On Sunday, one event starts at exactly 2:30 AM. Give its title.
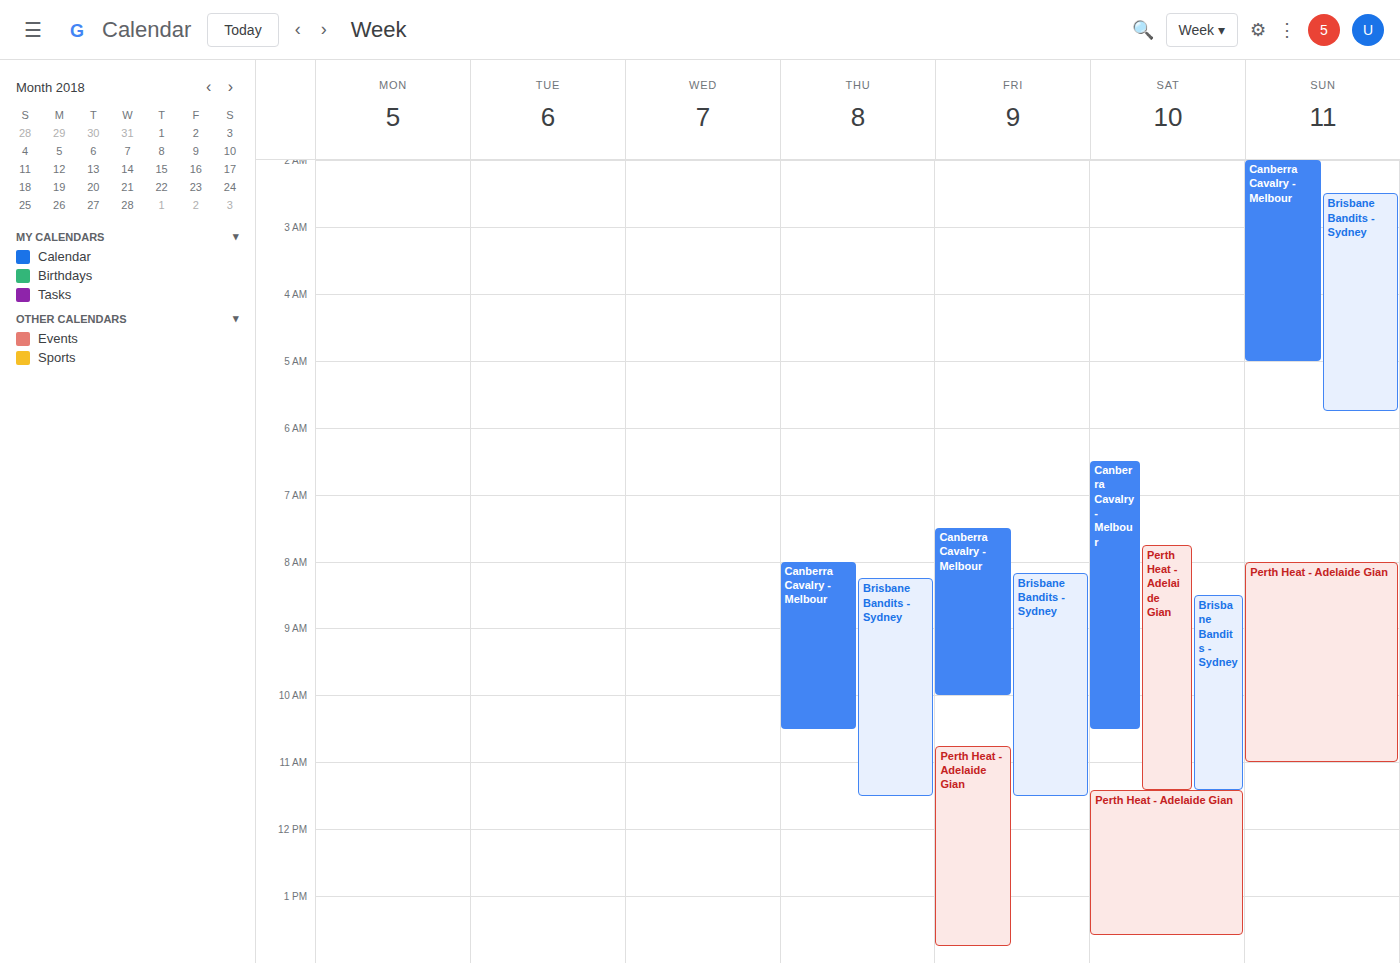
"Brisbane Bandits - Sydney"